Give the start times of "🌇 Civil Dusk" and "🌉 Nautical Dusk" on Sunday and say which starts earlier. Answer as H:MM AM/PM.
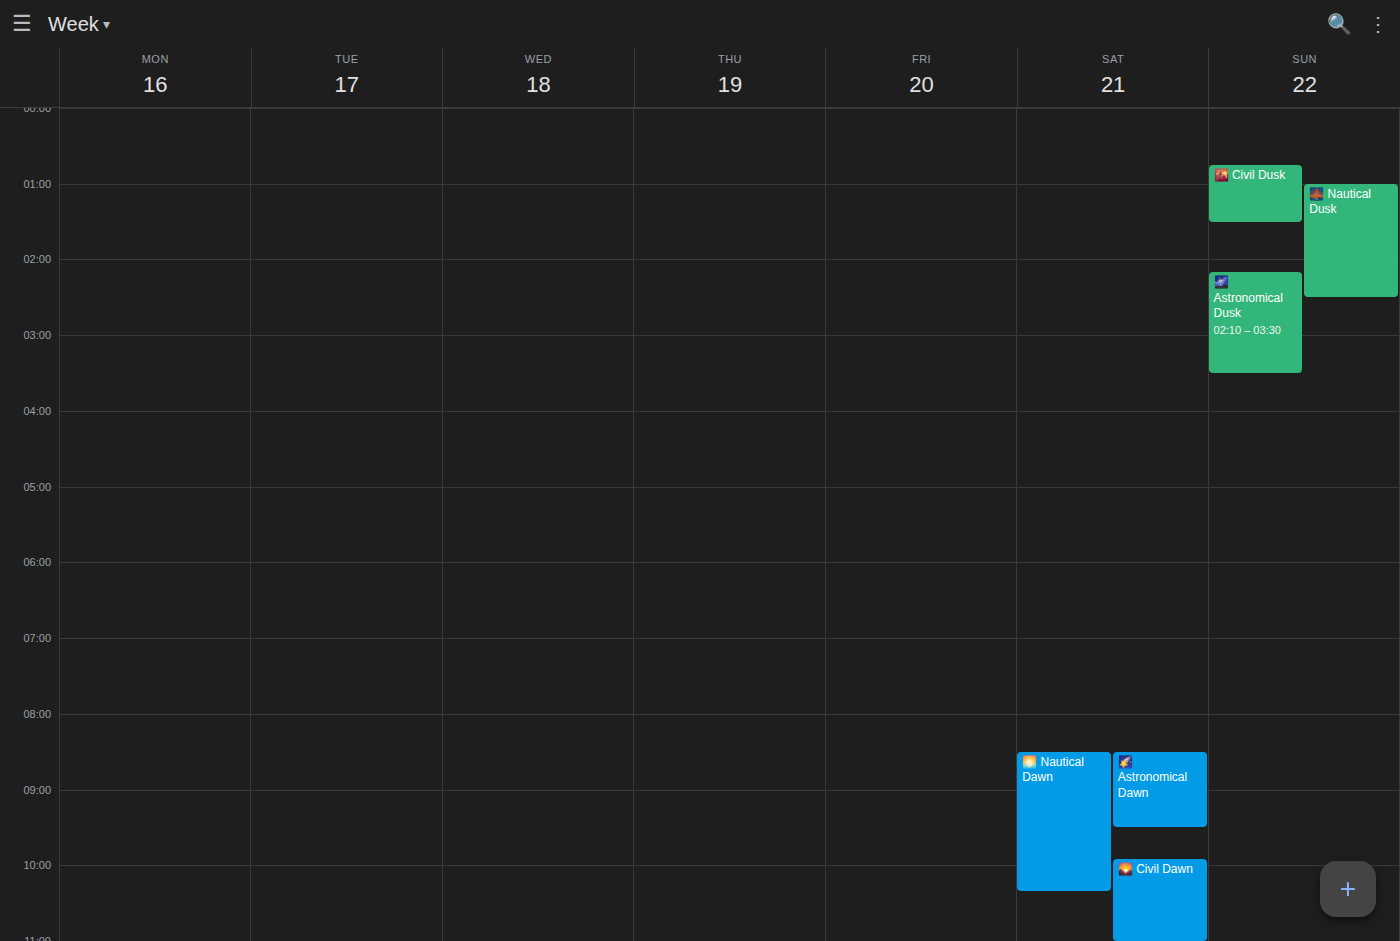
"🌇 Civil Dusk" 12:45 AM; "🌉 Nautical Dusk" 1:00 AM.